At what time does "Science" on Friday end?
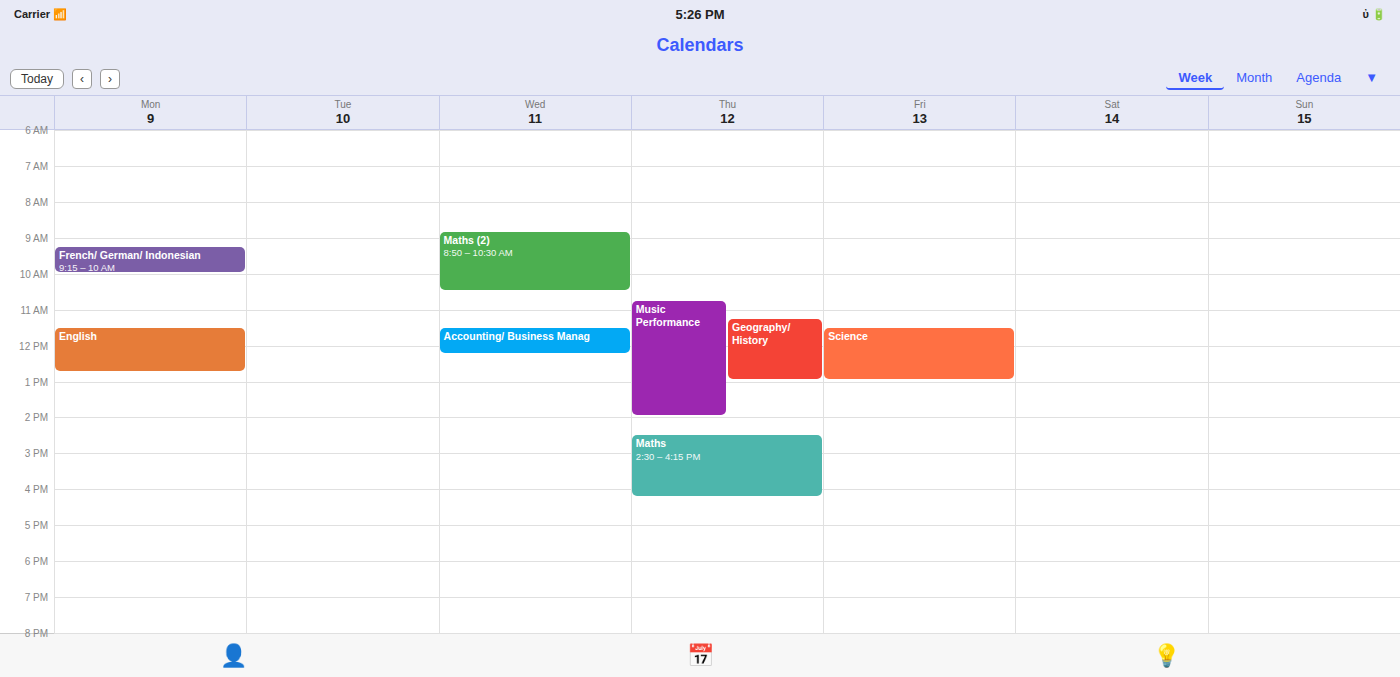
1:00 PM